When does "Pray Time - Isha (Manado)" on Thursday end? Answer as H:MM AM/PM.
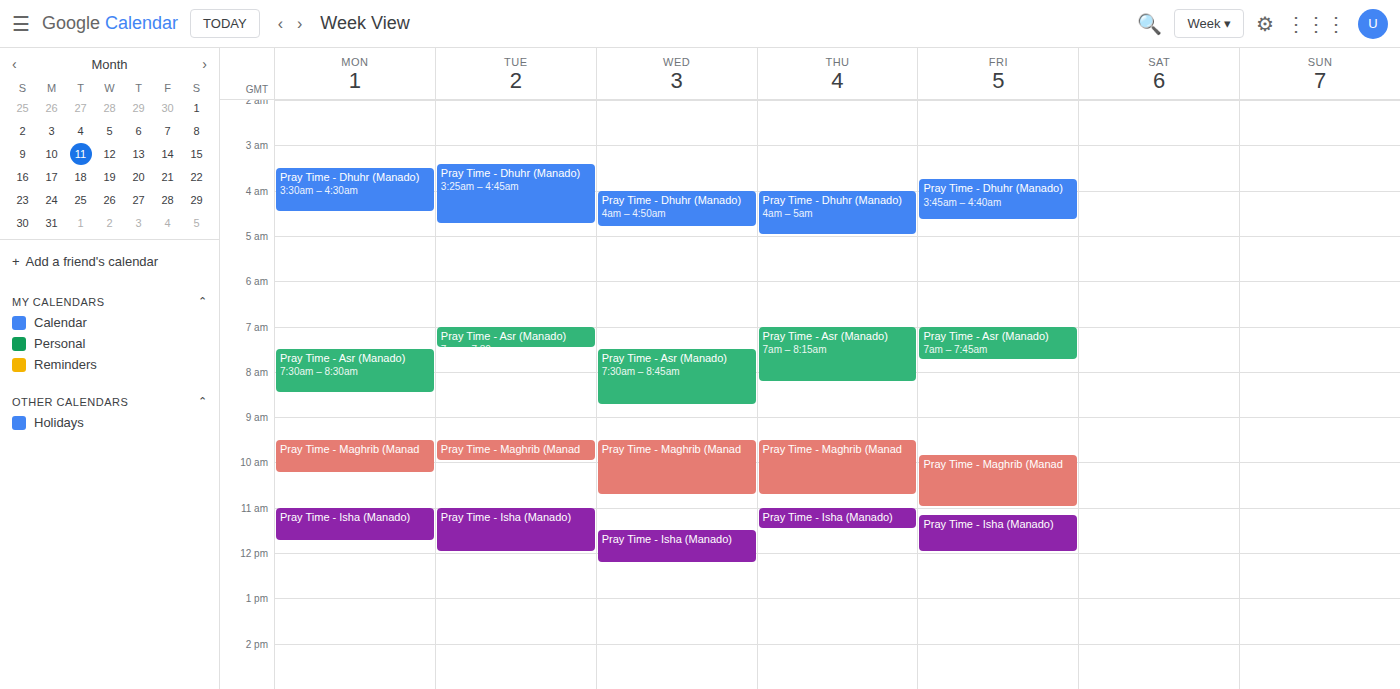
11:30 AM